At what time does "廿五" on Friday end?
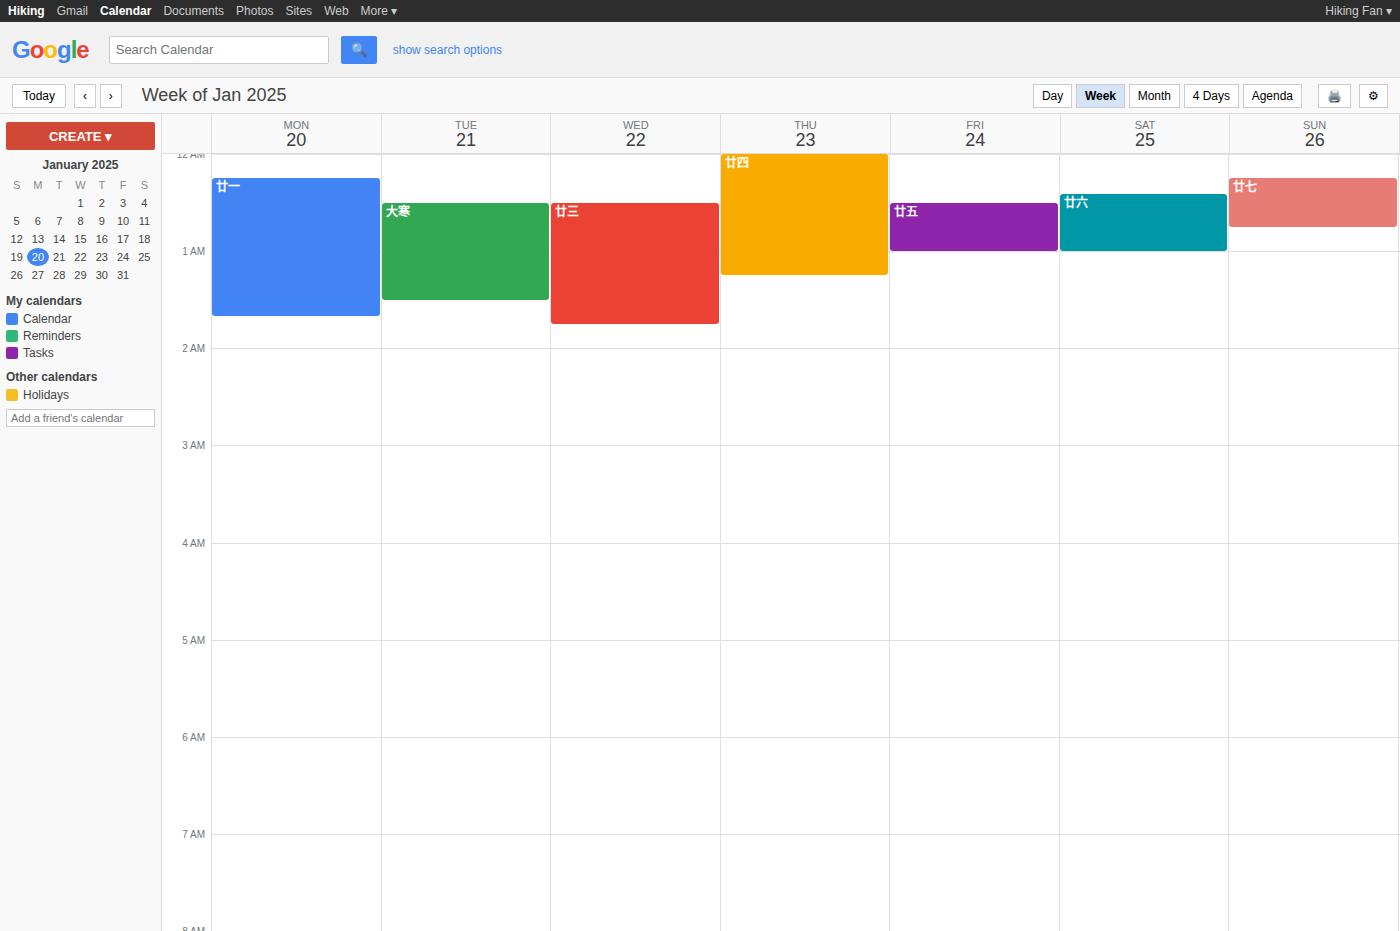
1:00 AM